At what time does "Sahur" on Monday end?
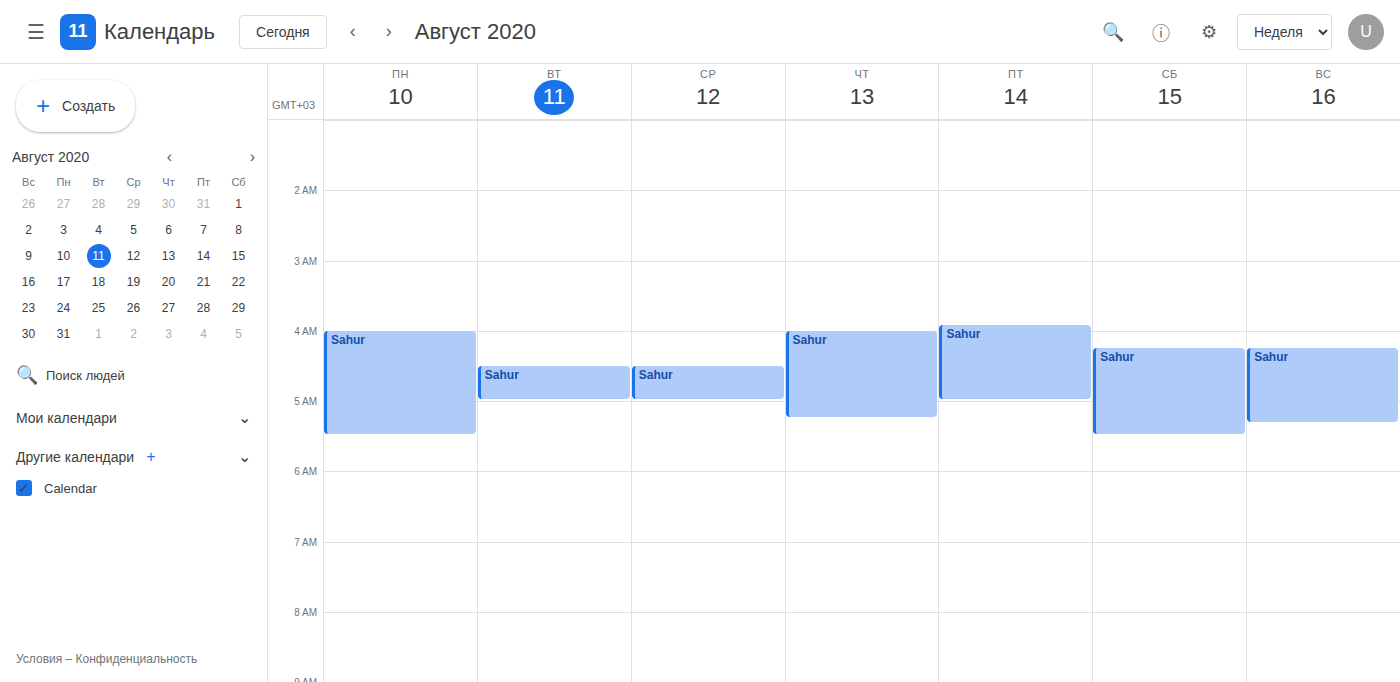
5:30 AM